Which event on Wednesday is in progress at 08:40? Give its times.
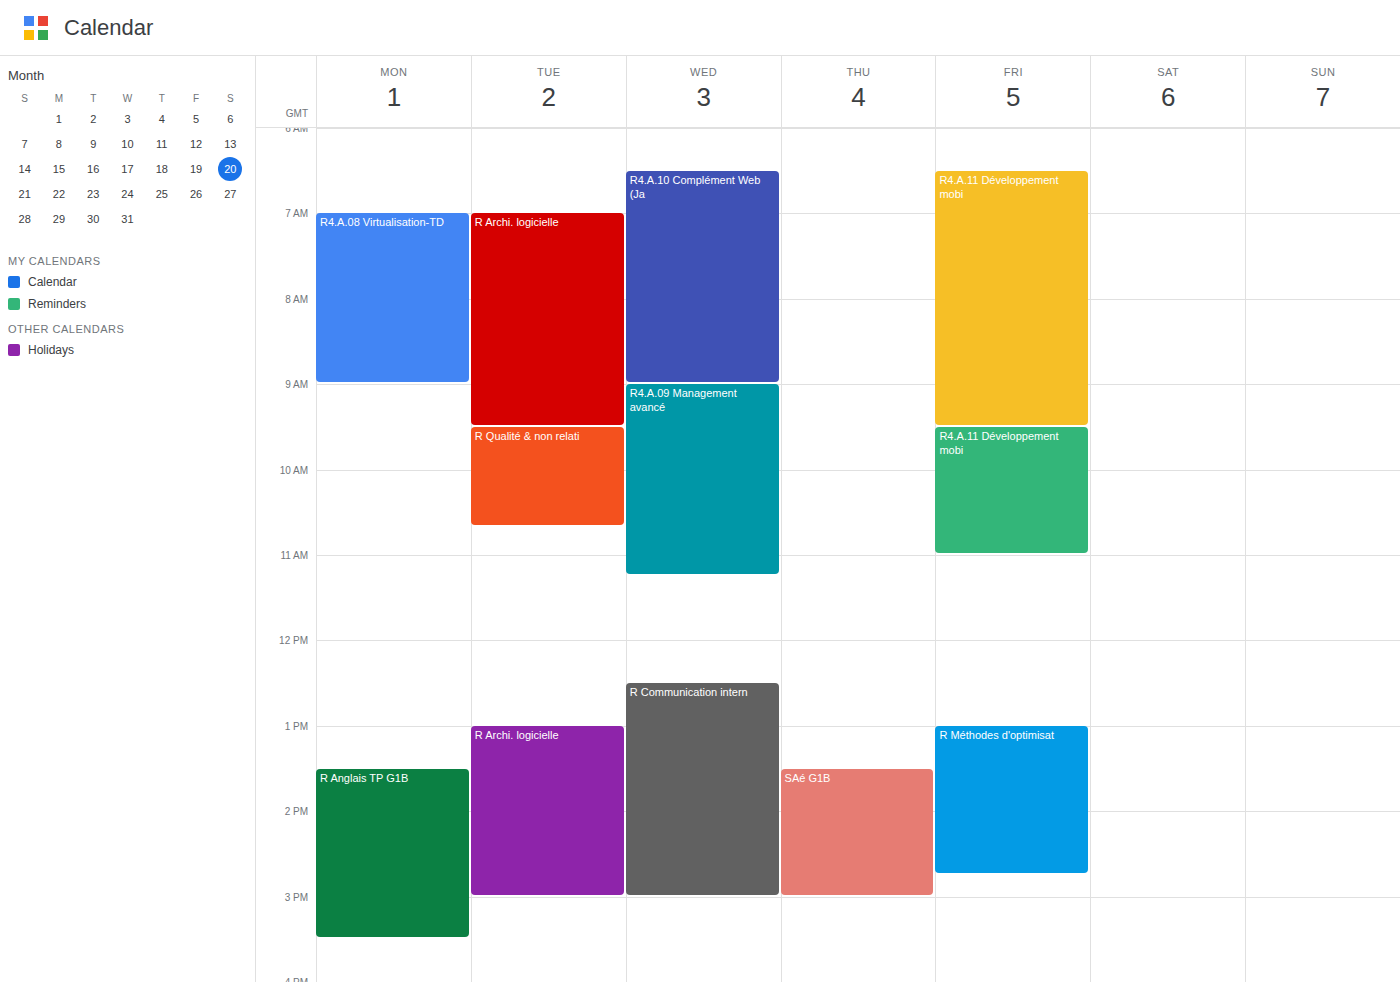
"R4.A.10 Complément Web (Ja", 06:30 to 09:00